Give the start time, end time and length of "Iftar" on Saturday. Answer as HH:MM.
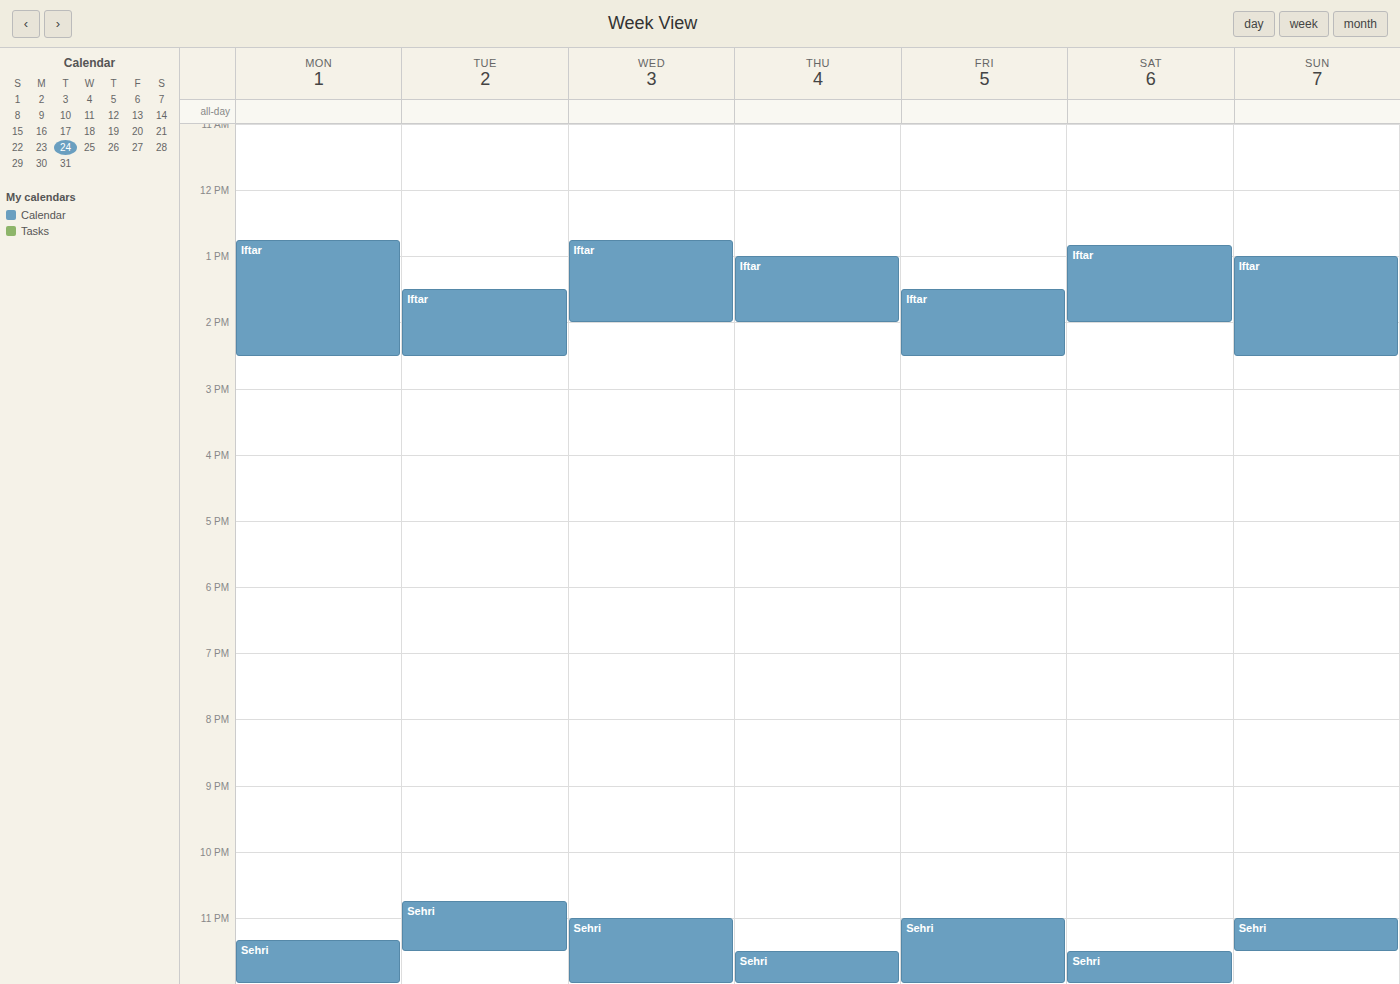
12:50 to 14:00, 1 hour 10 minutes